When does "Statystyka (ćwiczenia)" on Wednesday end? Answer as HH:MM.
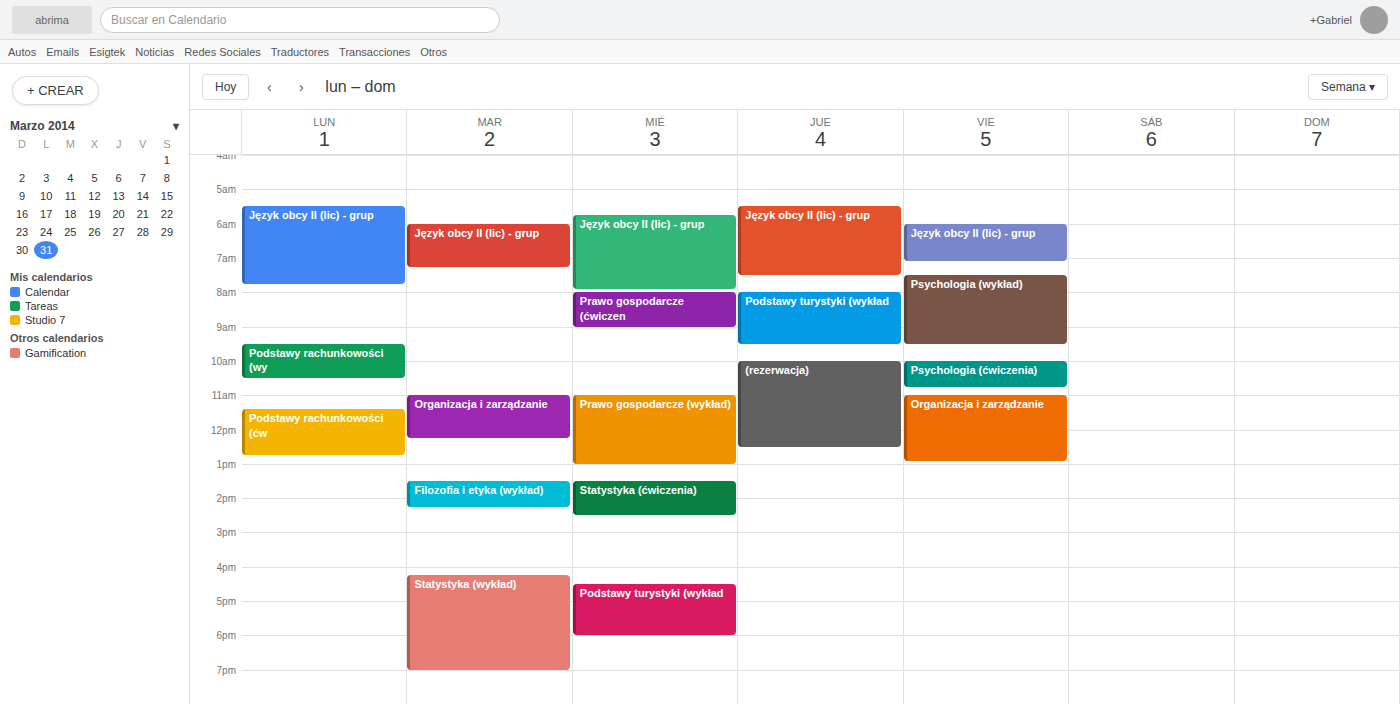
14:30